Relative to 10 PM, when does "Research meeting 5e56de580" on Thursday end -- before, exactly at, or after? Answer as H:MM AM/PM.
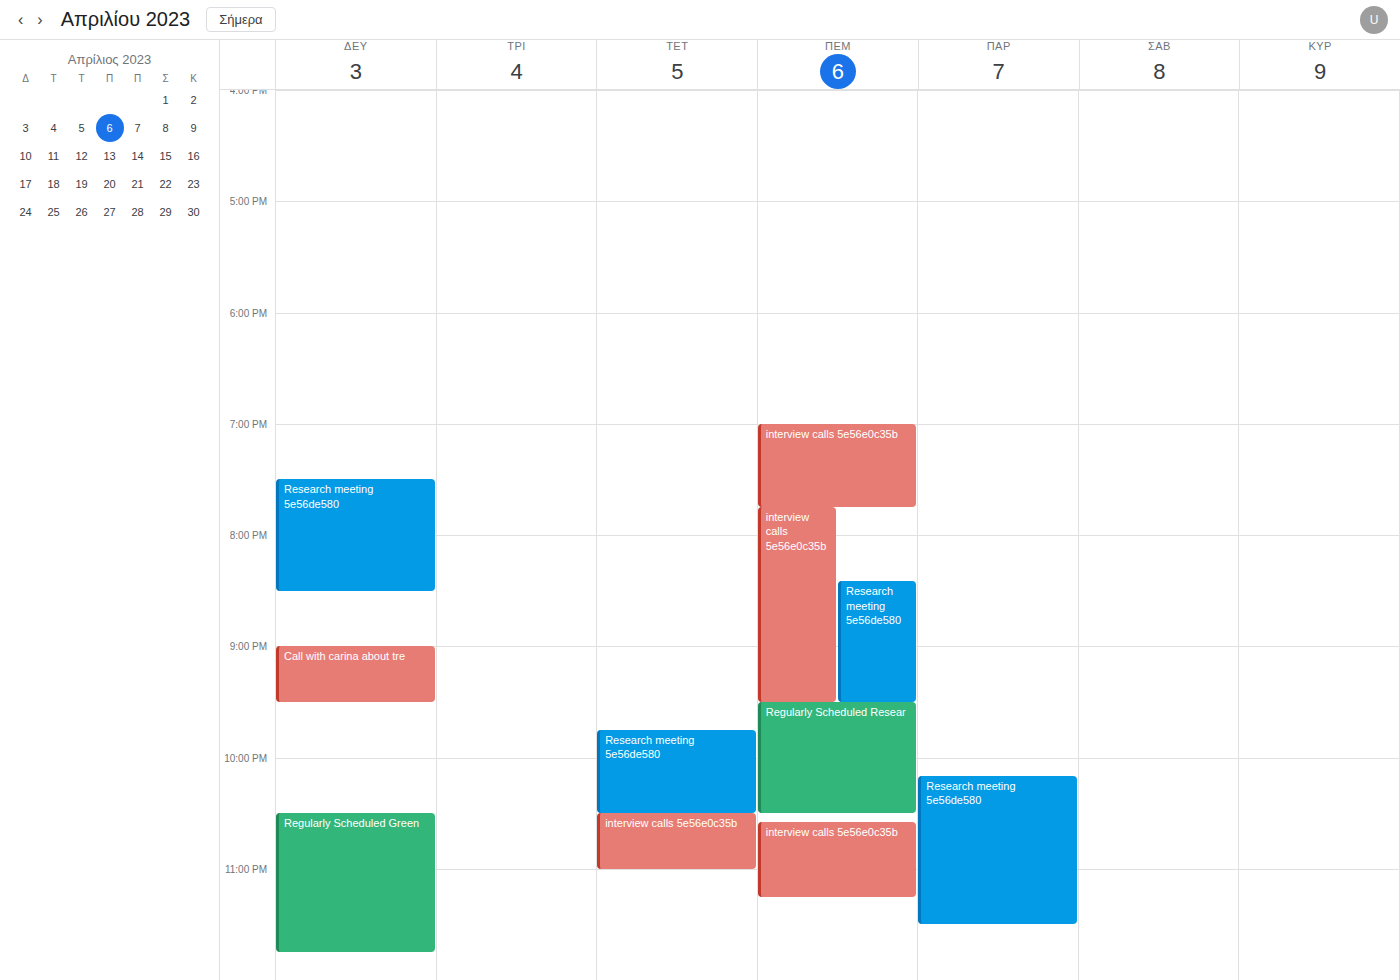
9:30 PM -- before 10 PM, 30 minutes above the 10 PM line.